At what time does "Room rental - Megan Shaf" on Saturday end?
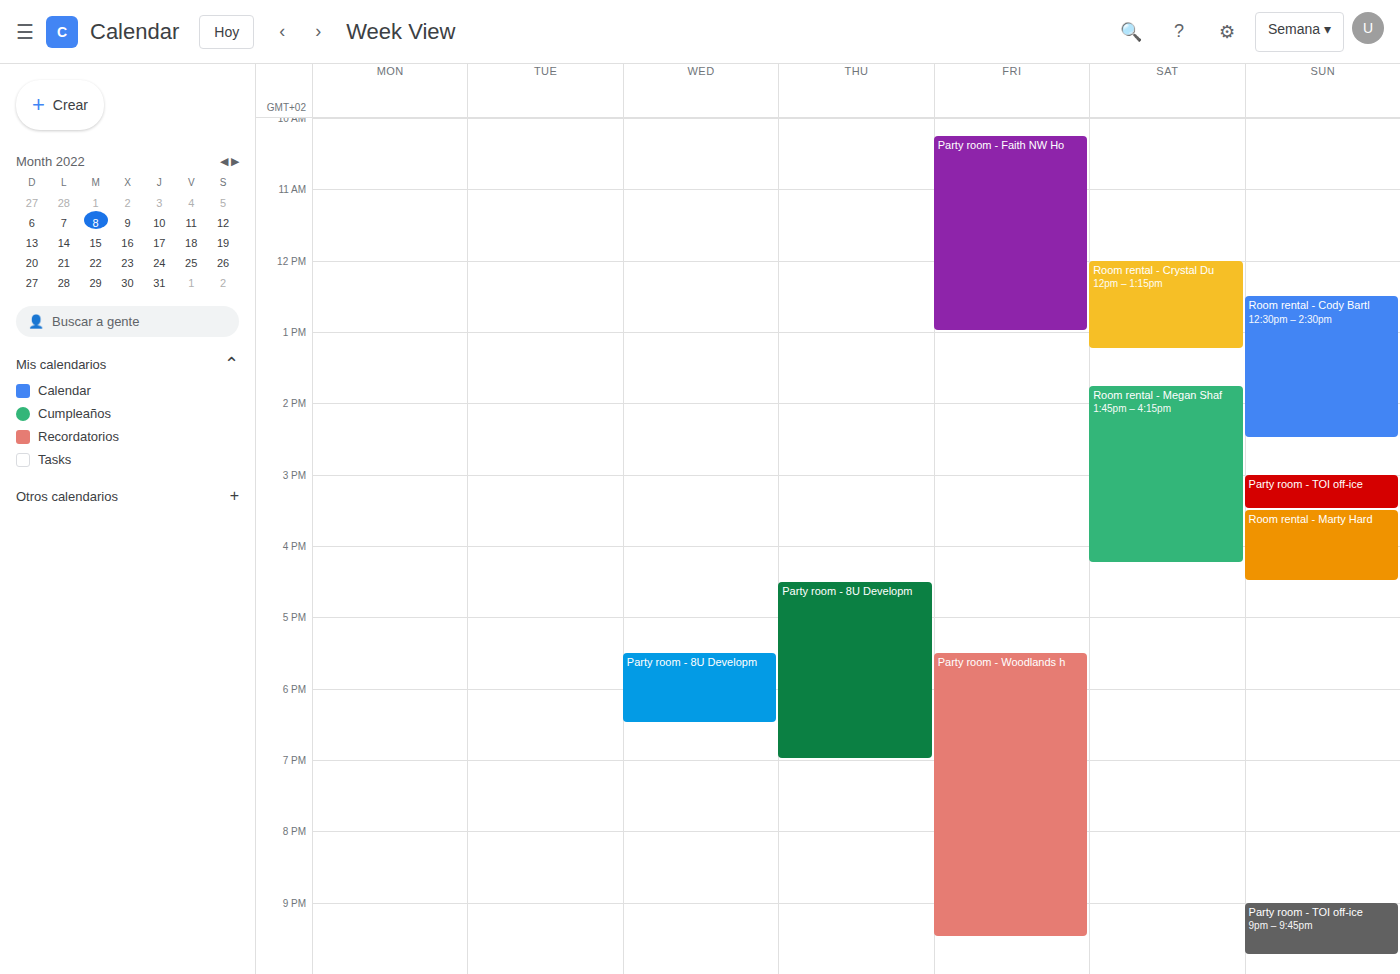
4:15 PM